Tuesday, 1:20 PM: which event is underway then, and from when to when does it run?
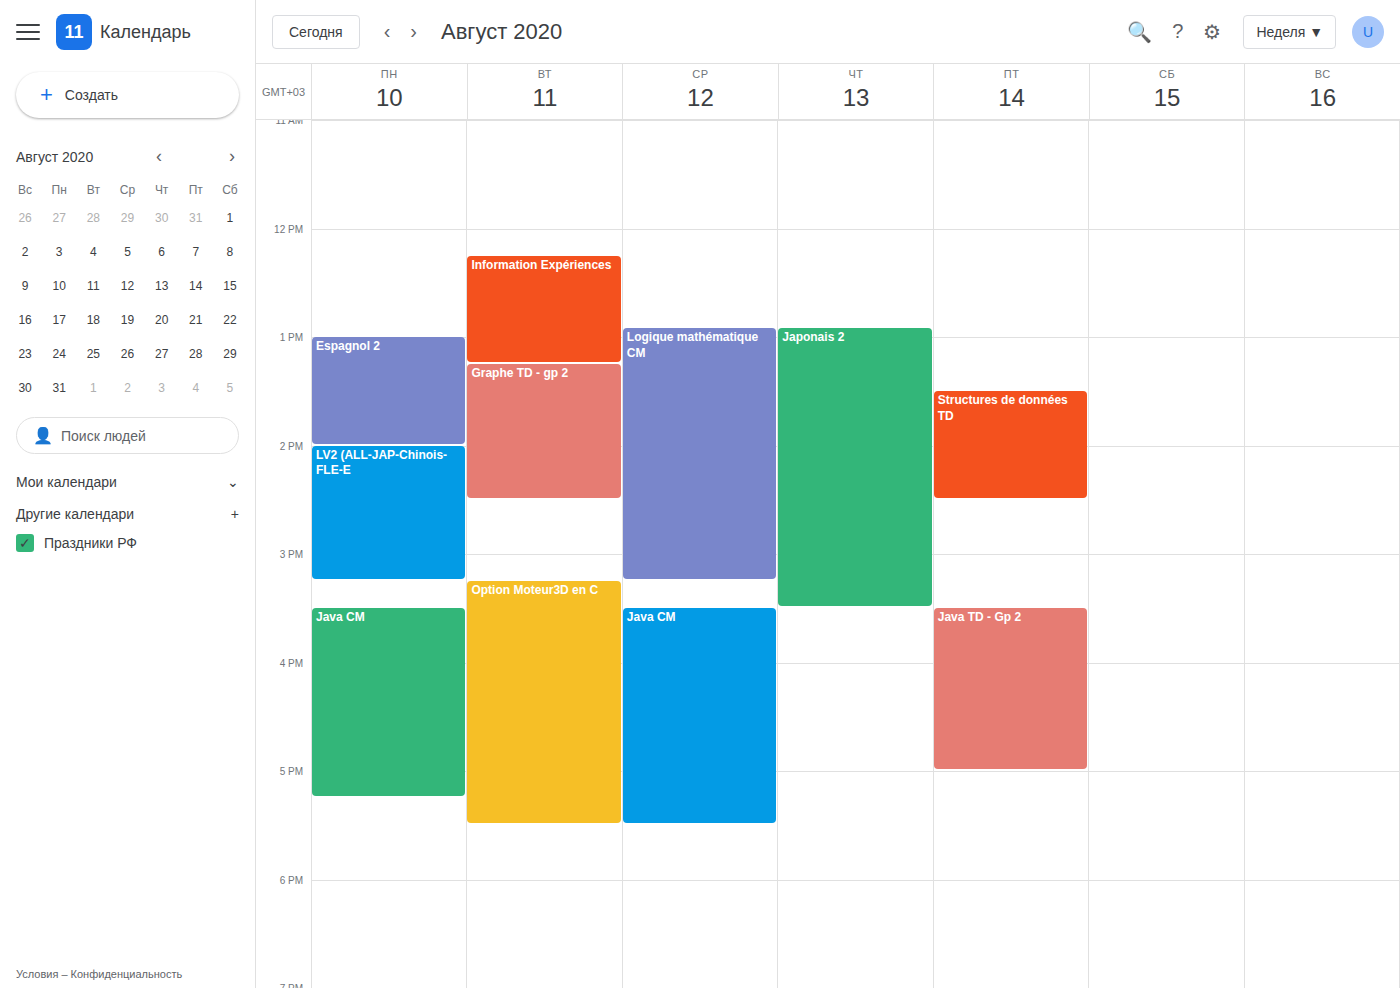
"Graphe TD - gp 2", 1:15 PM to 2:30 PM